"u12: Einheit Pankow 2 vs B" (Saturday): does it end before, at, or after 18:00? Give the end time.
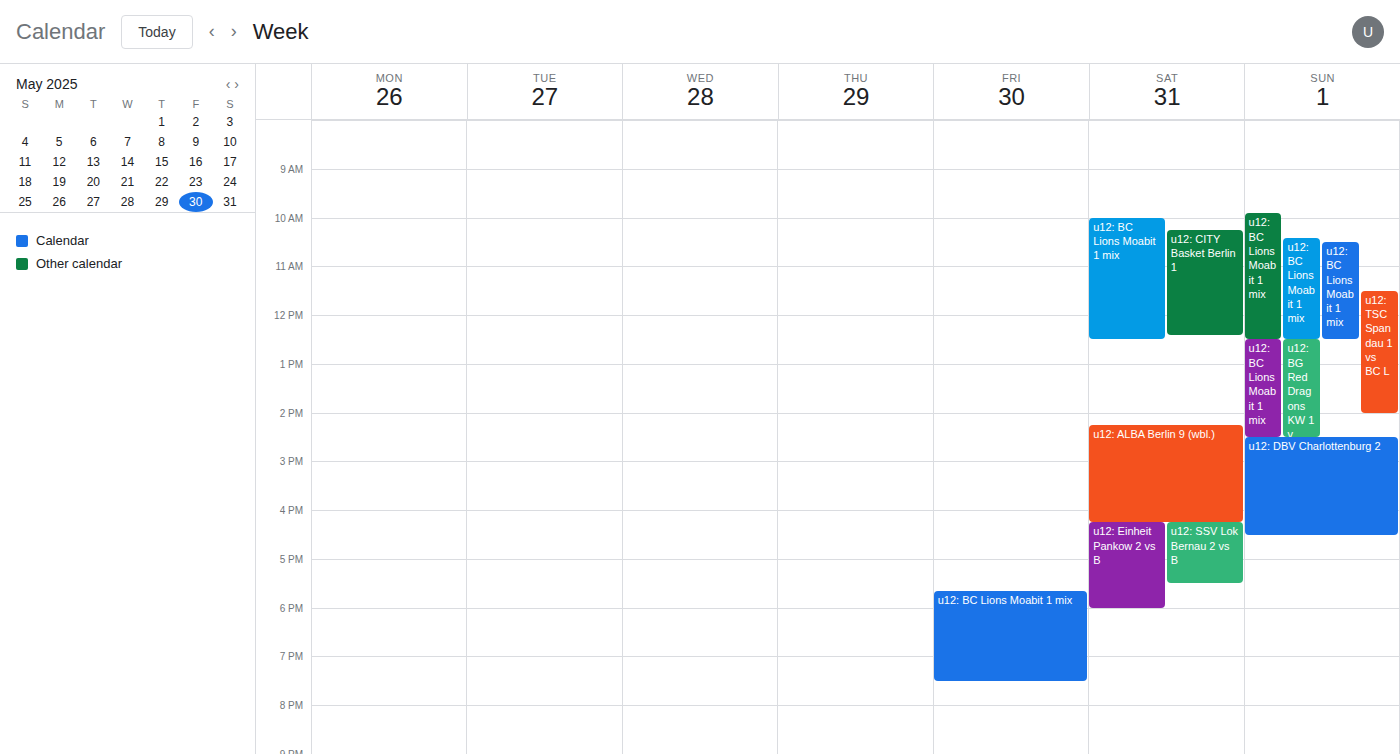
18:00 -- exactly at 18:00, on the 18:00 line.